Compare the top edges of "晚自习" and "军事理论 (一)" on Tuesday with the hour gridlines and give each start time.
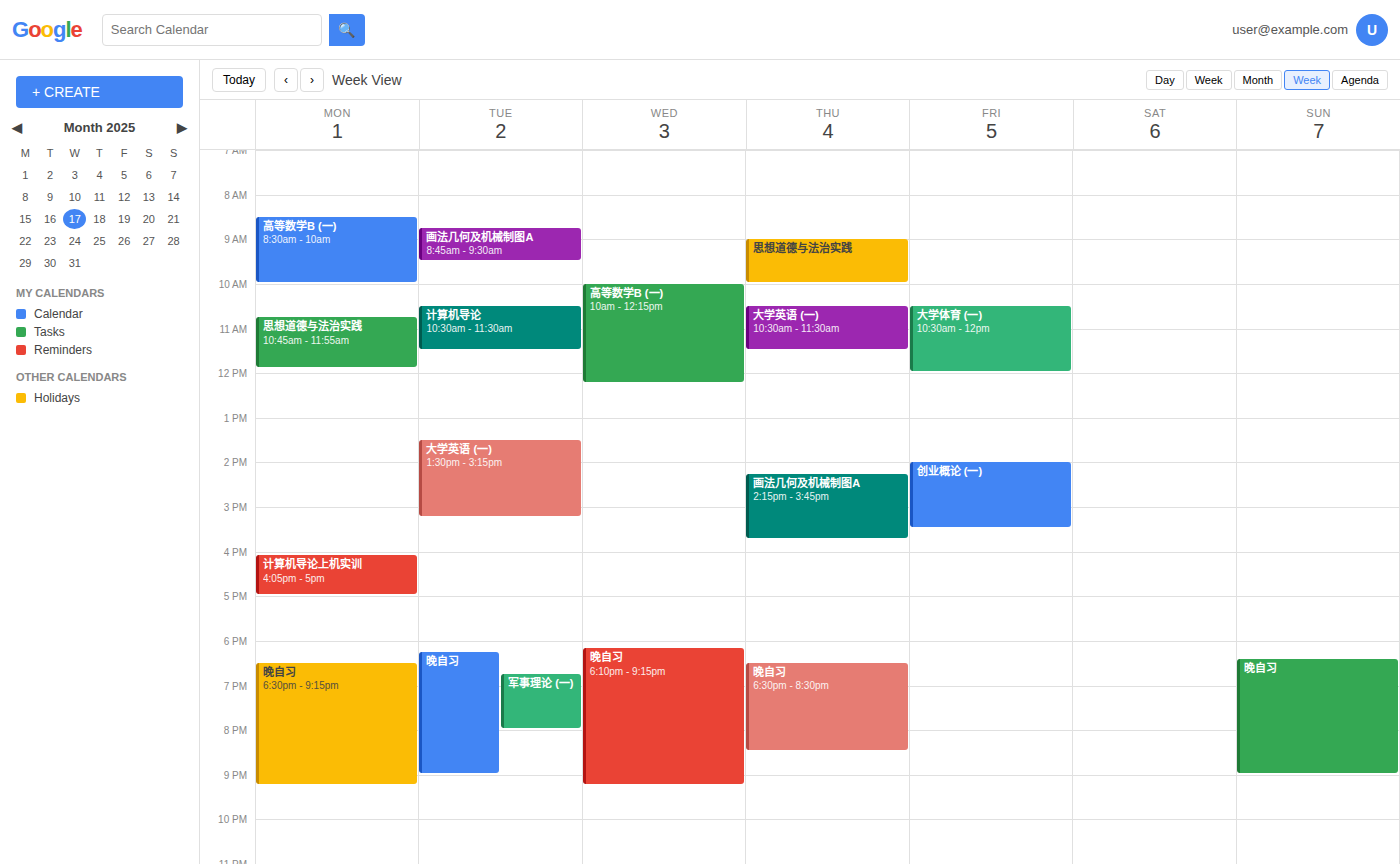
"晚自习": 6:15 PM, neither: a quarter of the way from the 6 PM line to the 7 PM line. "军事理论 (一)": 6:45 PM, neither: three quarters of the way from the 6 PM line to the 7 PM line.